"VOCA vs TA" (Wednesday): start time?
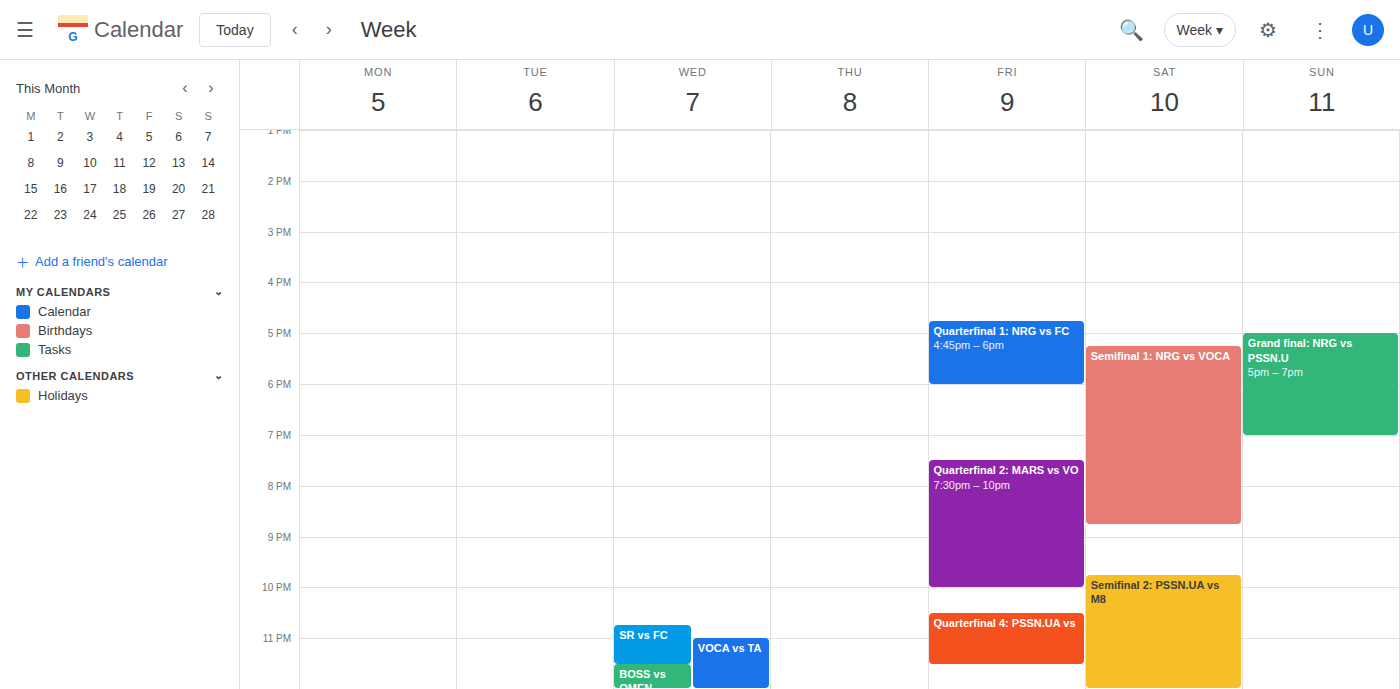
11:00 PM